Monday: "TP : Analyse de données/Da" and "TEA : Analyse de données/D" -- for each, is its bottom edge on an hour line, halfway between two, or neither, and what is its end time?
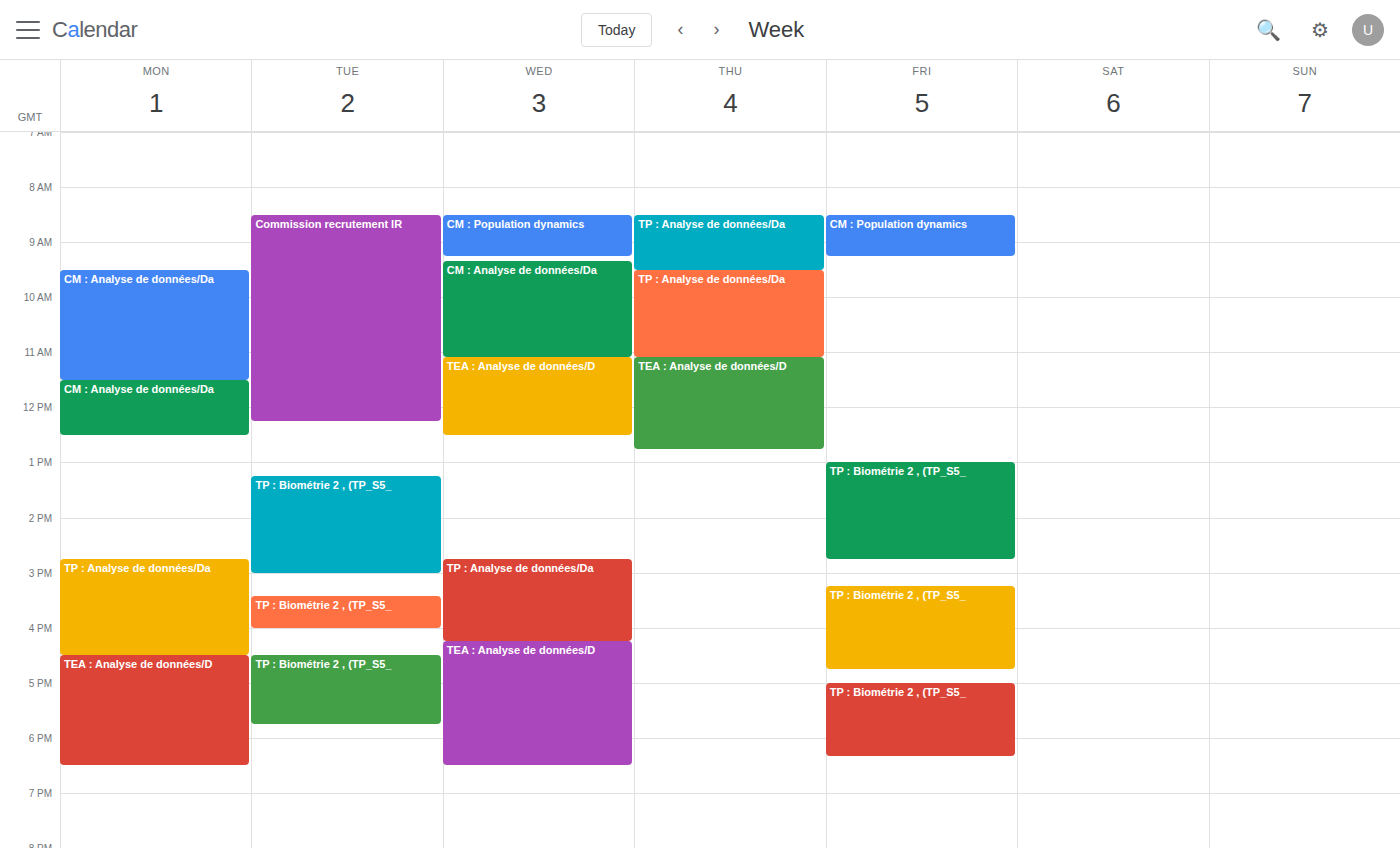
"TP : Analyse de données/Da": 4:30 PM, halfway between the 4 PM and 5 PM lines. "TEA : Analyse de données/D": 6:30 PM, halfway between the 6 PM and 7 PM lines.